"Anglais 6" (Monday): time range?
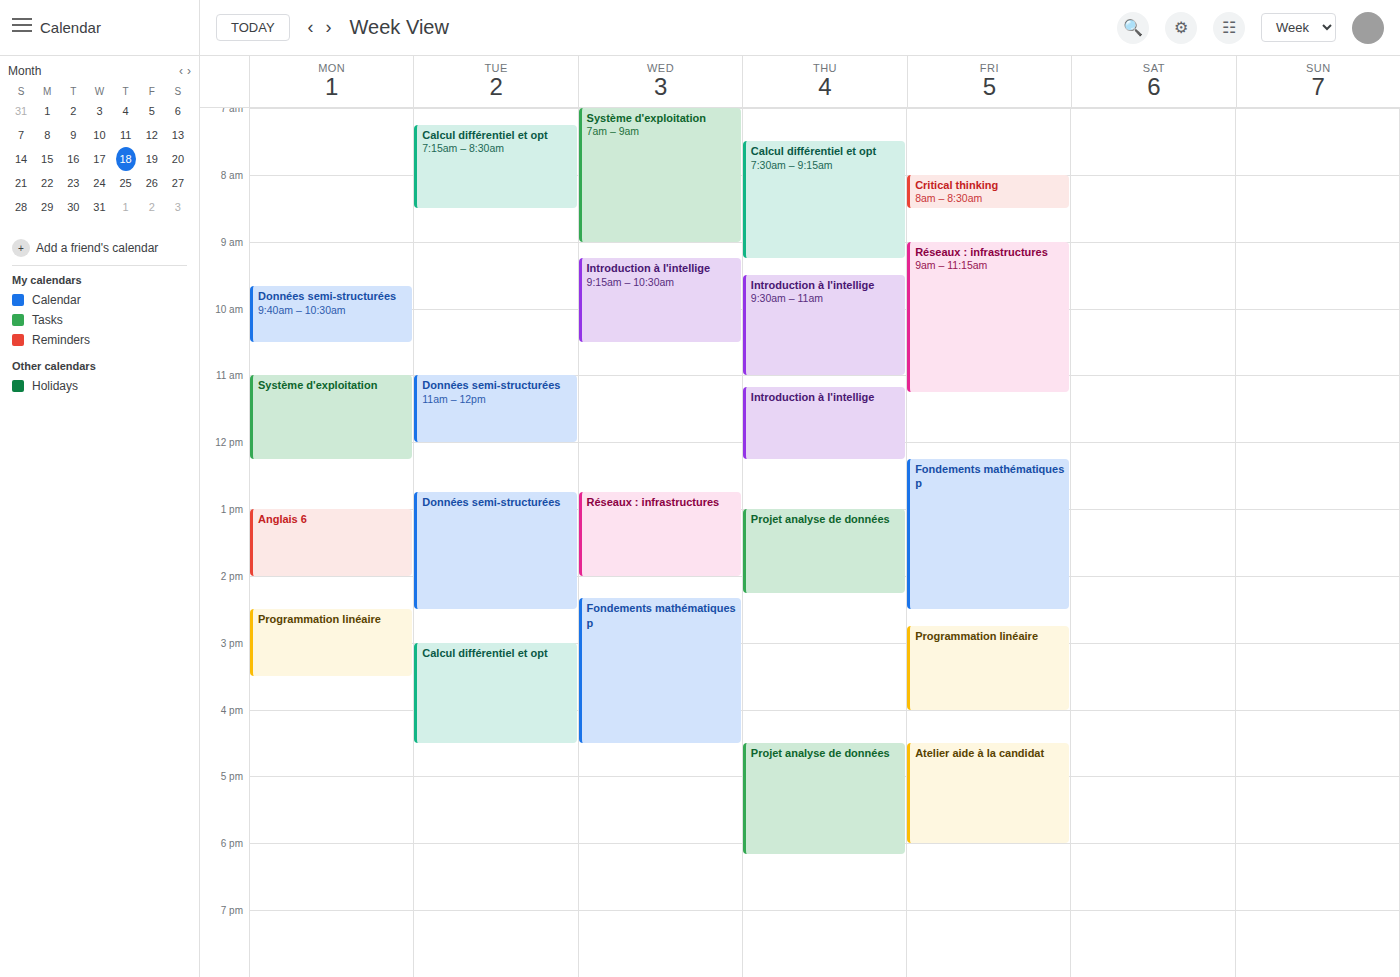
1:00 PM to 2:00 PM